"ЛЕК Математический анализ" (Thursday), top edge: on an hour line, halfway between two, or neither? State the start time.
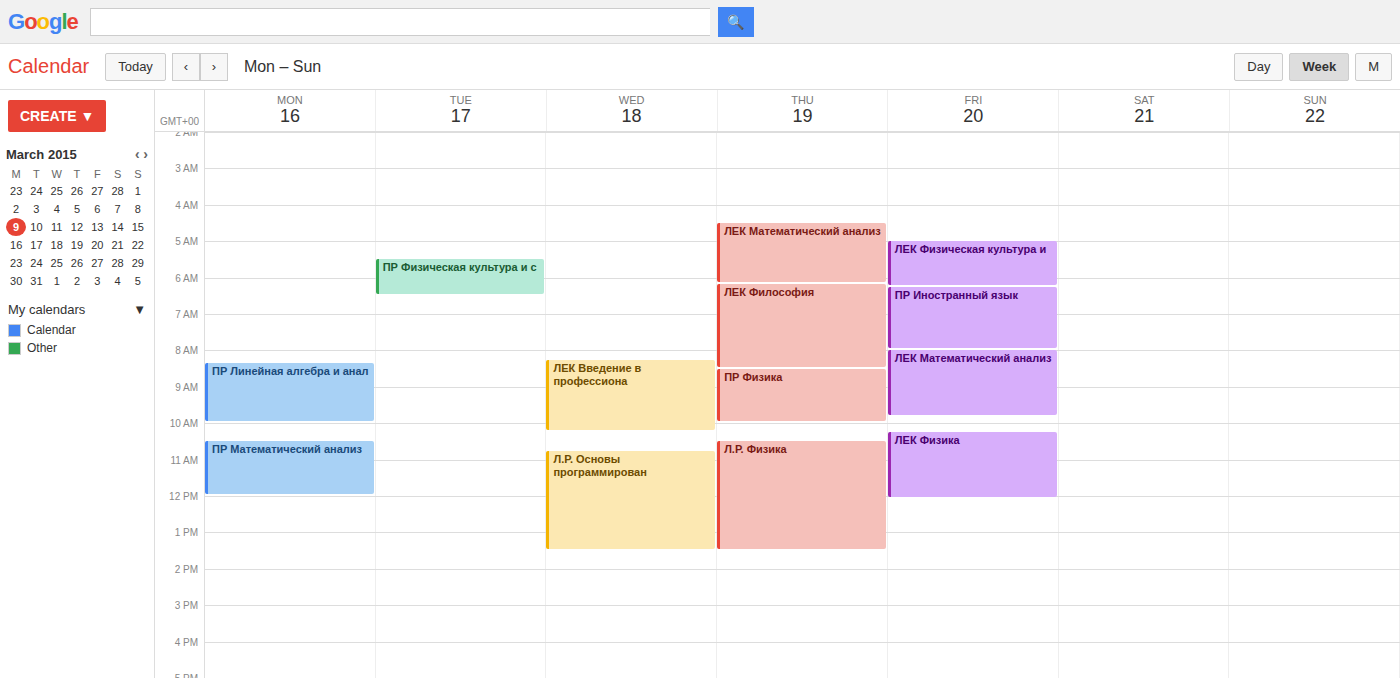
04:30 -- halfway between the 04:00 and 05:00 lines.